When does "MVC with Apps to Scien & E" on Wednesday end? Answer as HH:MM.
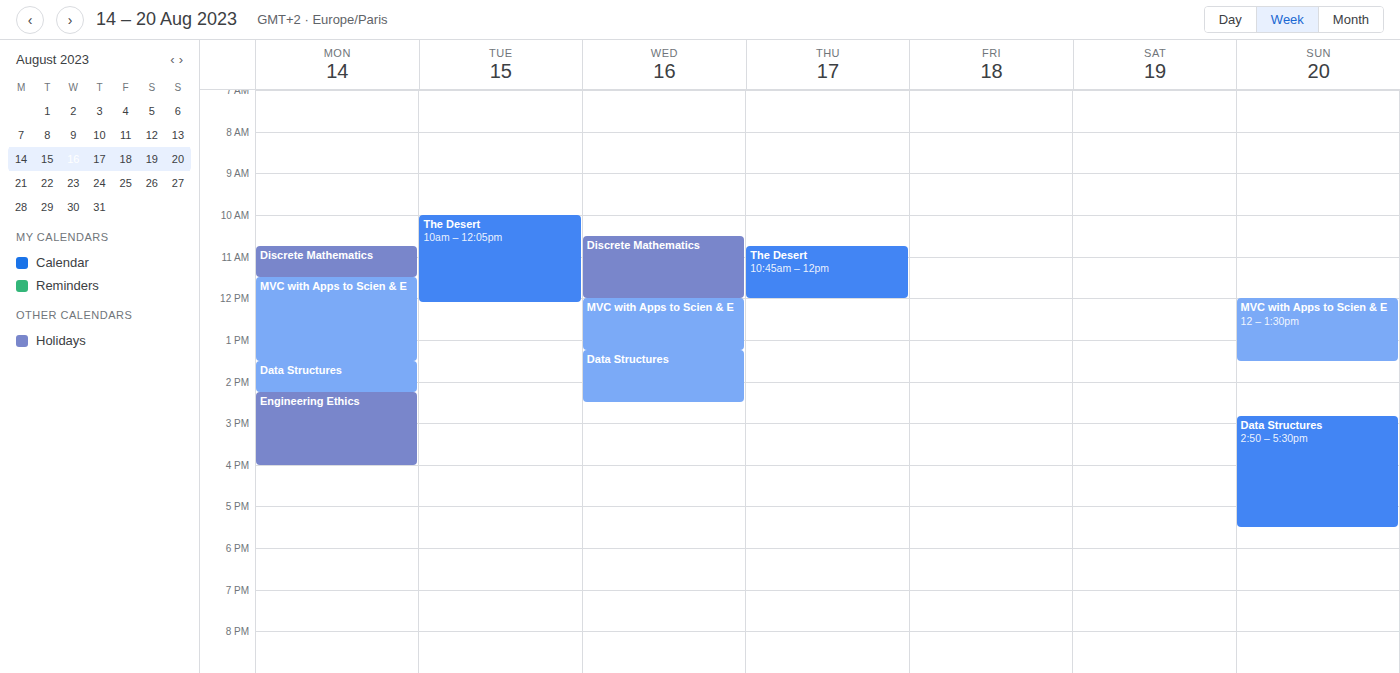
13:15